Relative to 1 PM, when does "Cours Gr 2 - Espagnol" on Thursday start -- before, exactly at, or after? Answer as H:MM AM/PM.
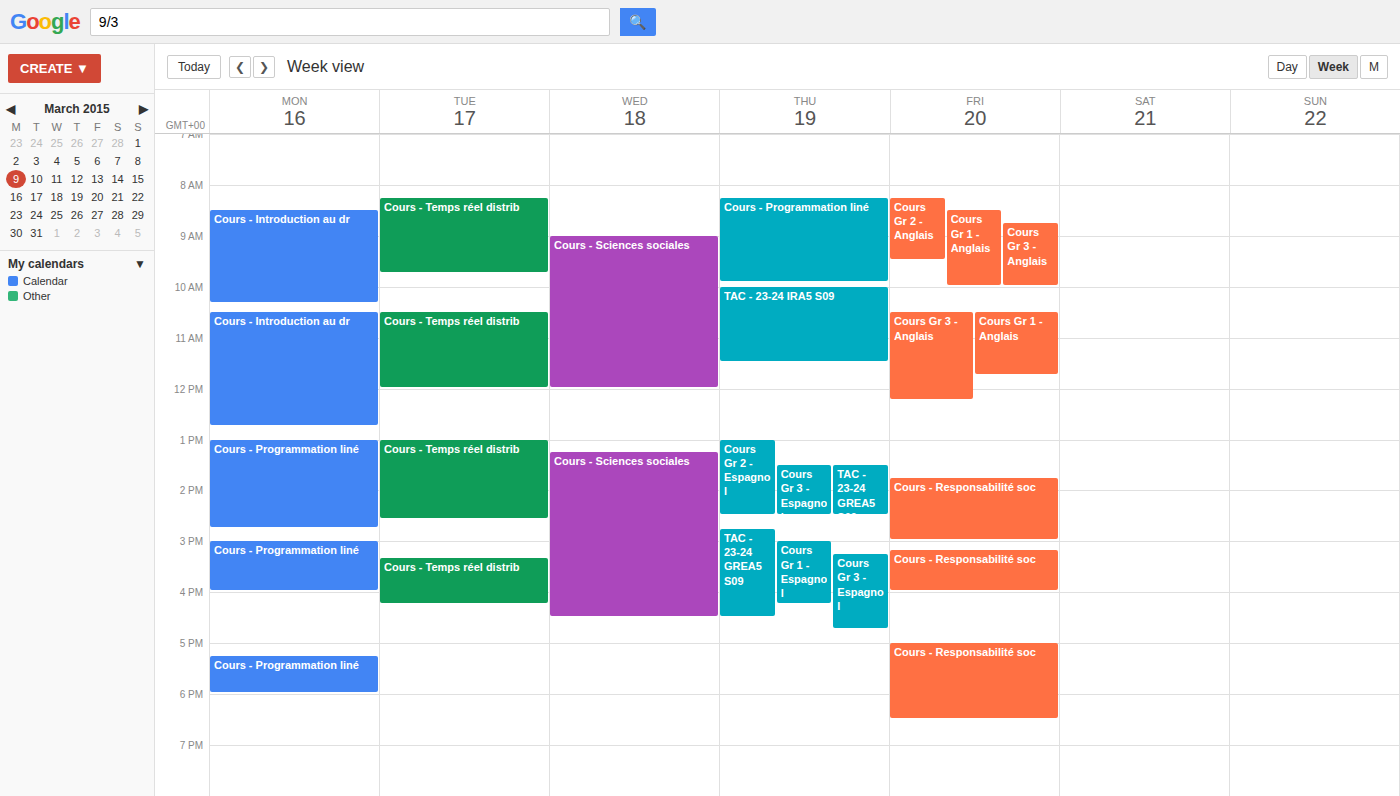
1:00 PM -- exactly at 1 PM, on the 1 PM line.